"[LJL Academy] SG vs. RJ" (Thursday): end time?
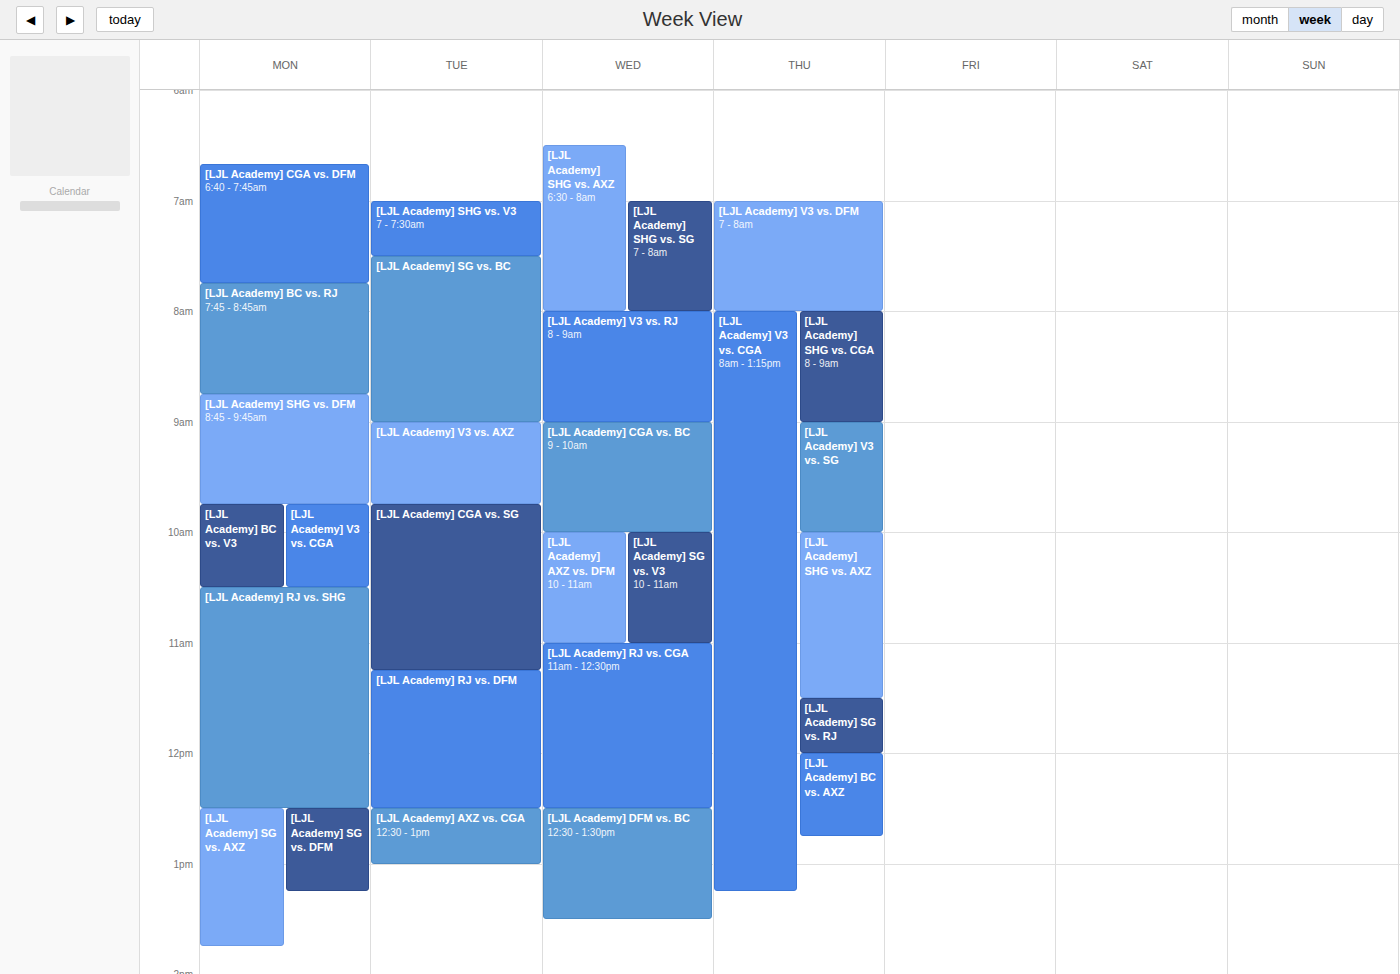
12:00 PM